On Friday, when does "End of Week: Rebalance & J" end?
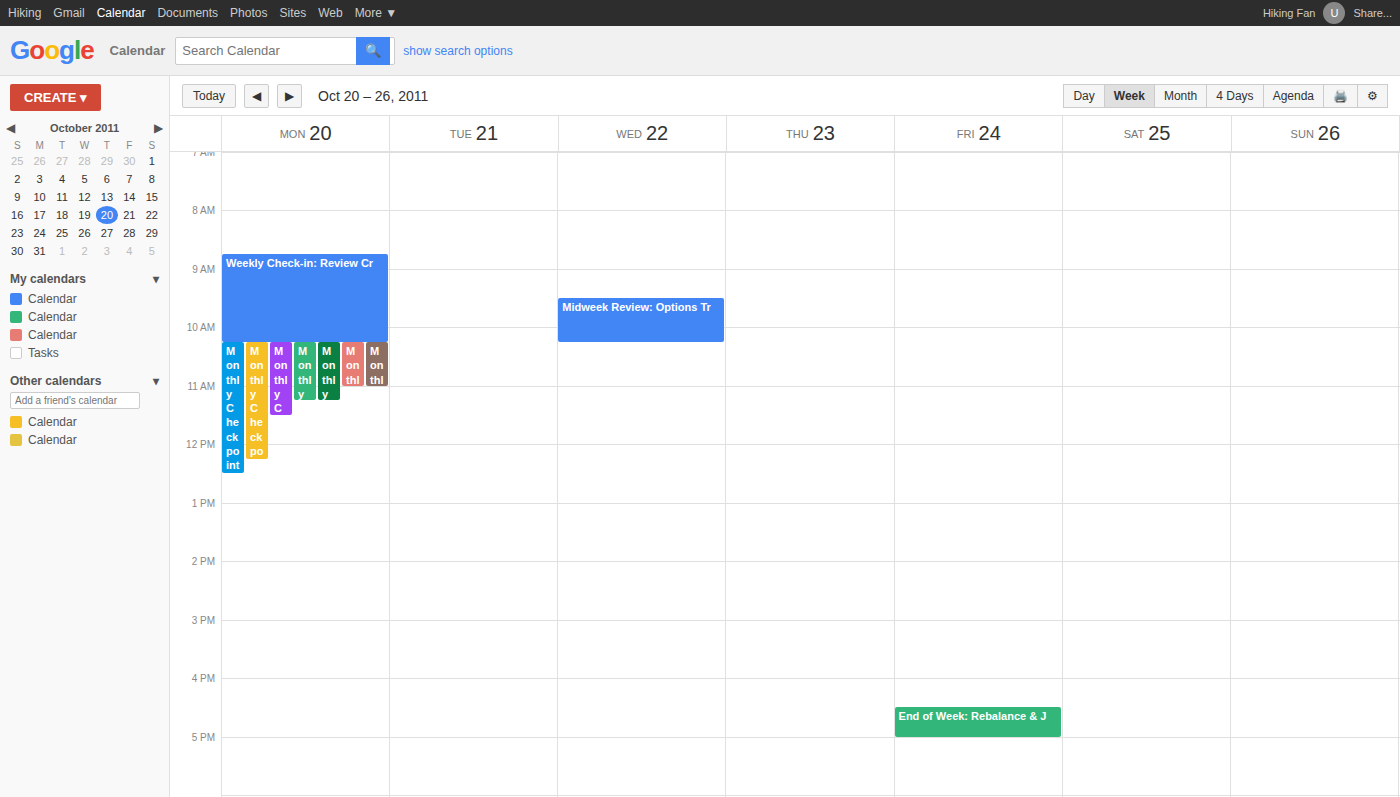
17:00